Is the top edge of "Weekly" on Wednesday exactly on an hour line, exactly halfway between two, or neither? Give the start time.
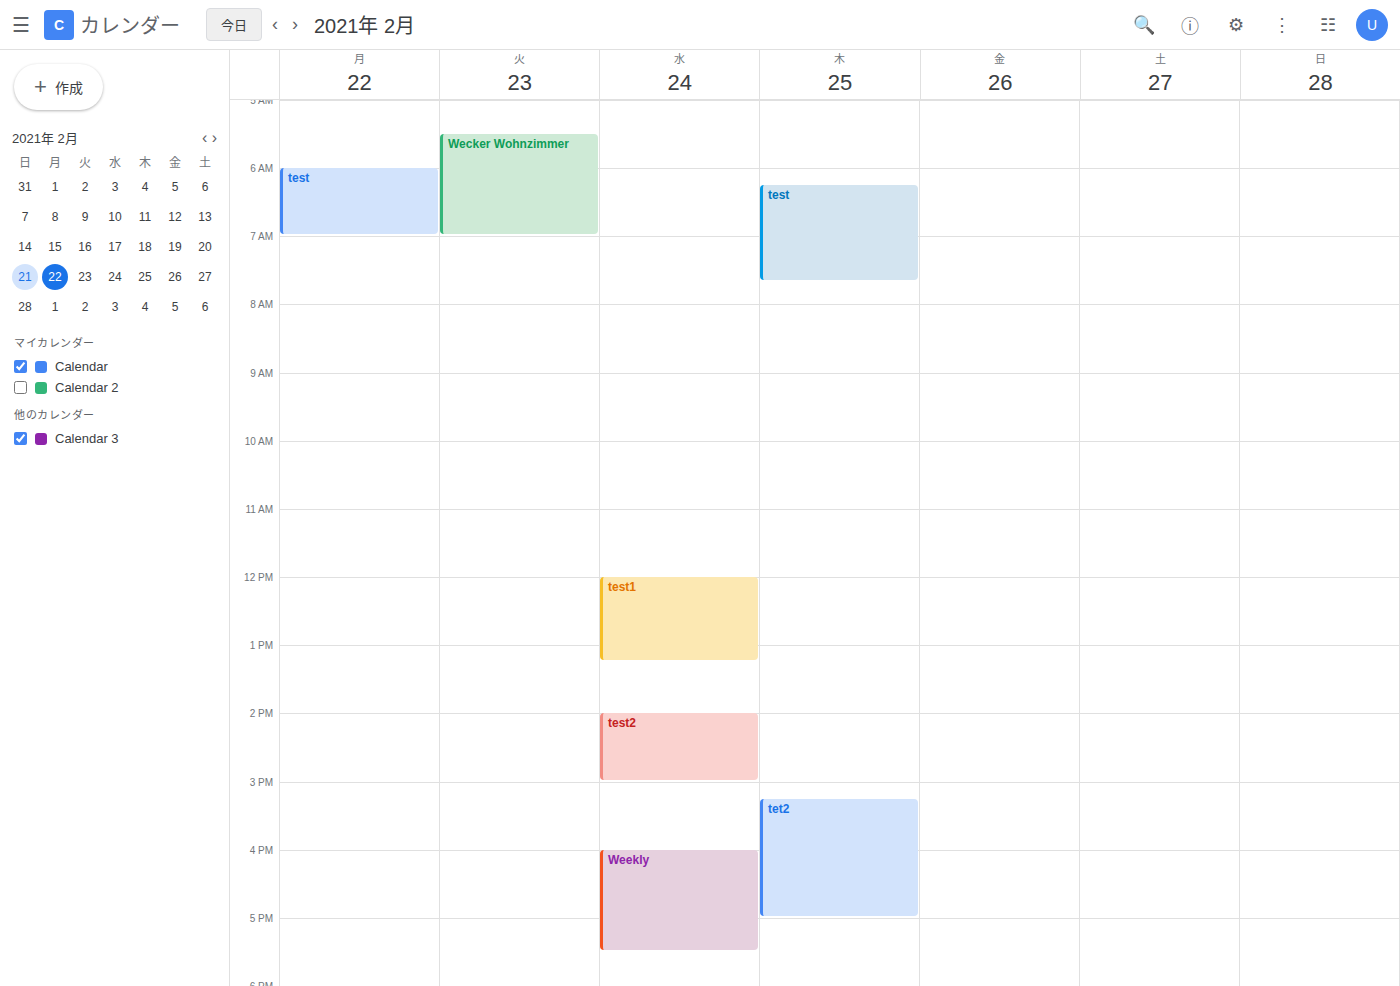
4:00 PM -- exactly on the 4 PM line.